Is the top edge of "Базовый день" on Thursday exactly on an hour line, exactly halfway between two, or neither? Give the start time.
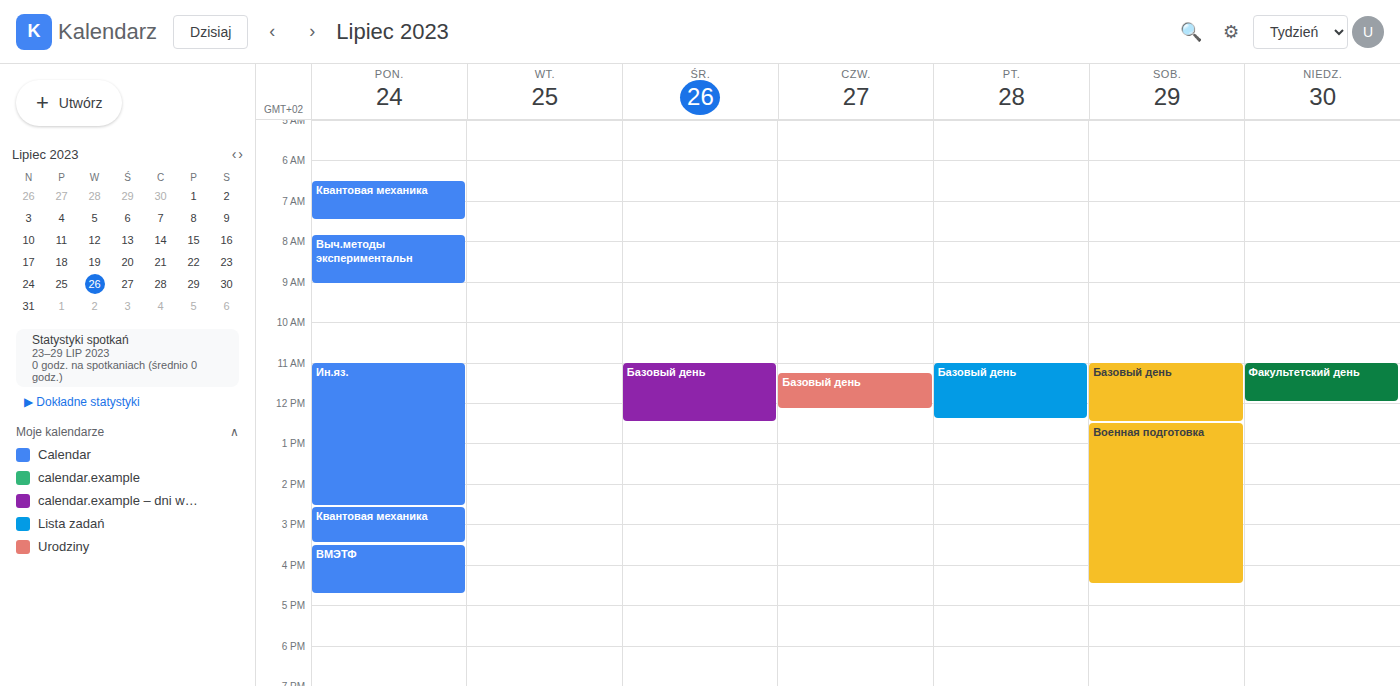
11:15 AM -- neither: a quarter of the way from the 11 AM line to the 12 PM line.